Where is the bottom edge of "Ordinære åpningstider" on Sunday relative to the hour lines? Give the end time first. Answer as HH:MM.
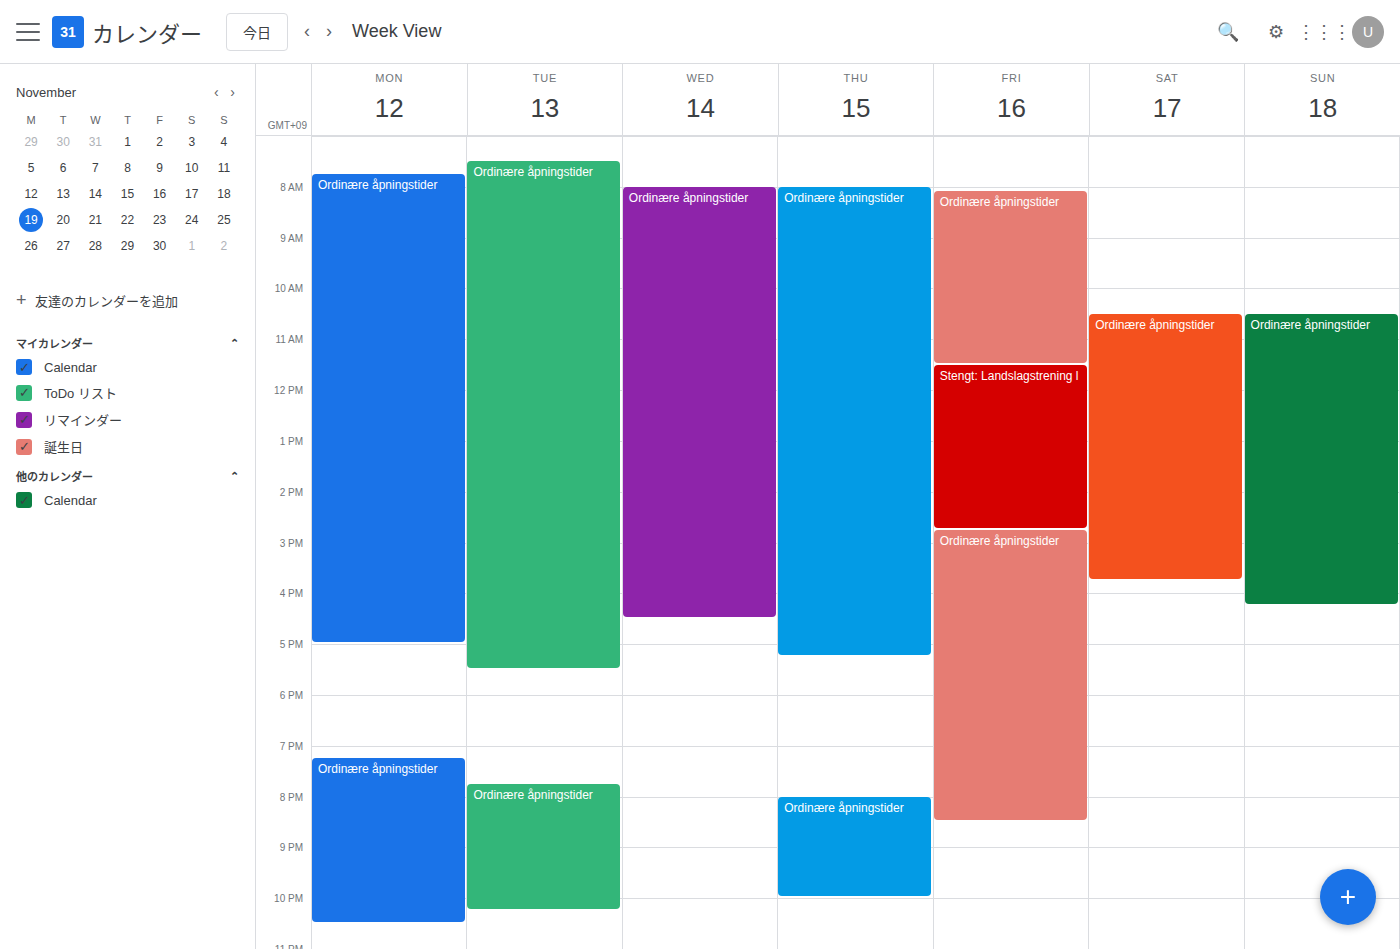
16:15 -- neither: a quarter of the way from the 16:00 line to the 17:00 line.